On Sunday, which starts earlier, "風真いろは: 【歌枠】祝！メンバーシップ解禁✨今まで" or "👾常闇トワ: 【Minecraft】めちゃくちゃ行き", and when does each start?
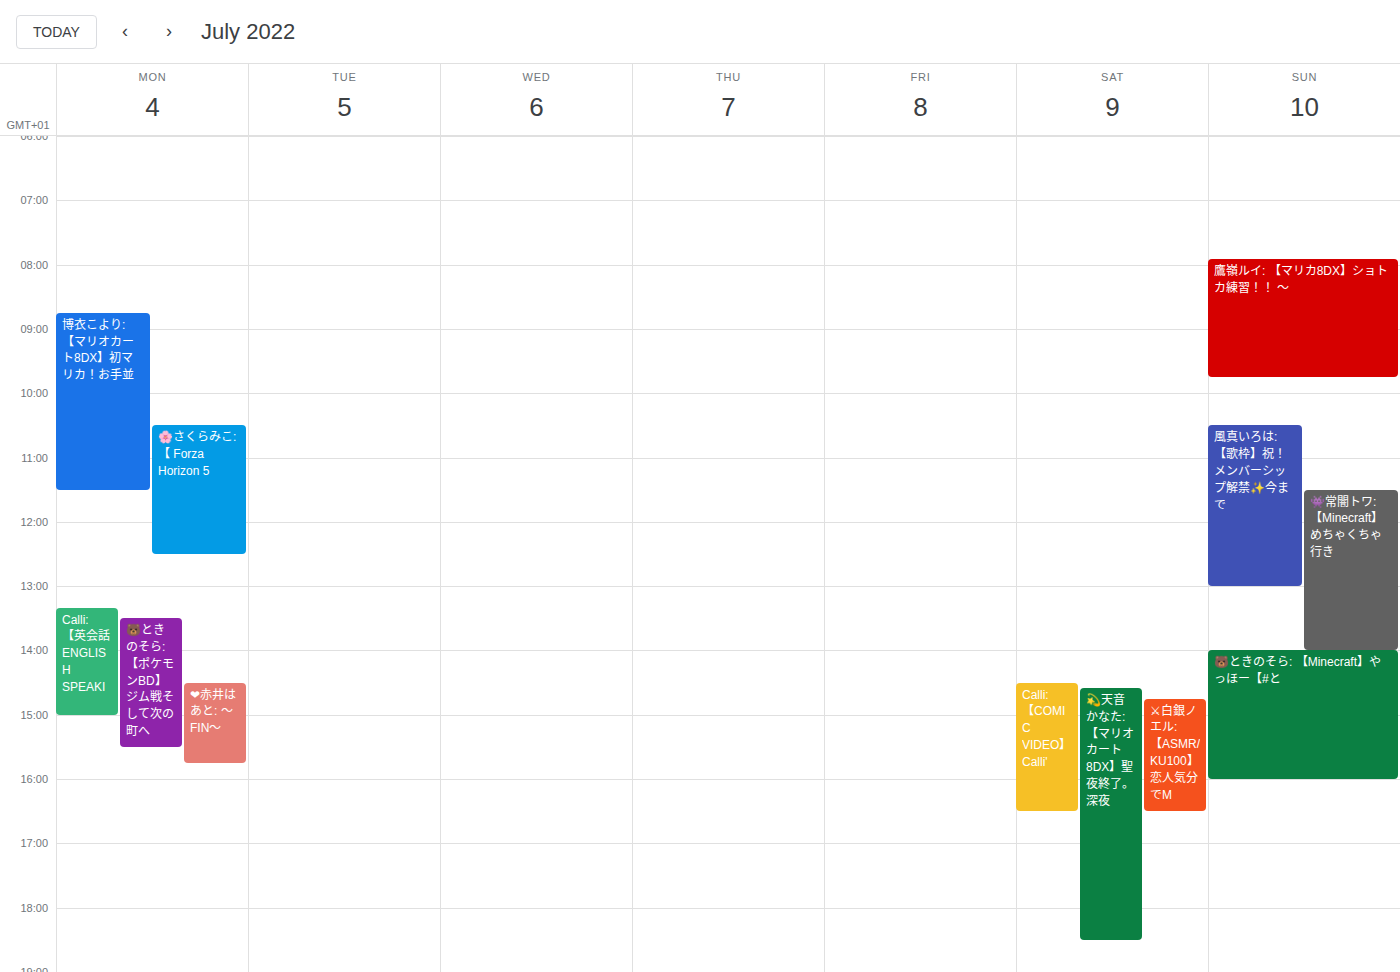
"風真いろは: 【歌枠】祝！メンバーシップ解禁✨今まで" 10:30 AM; "👾常闇トワ: 【Minecraft】めちゃくちゃ行き" 11:30 AM.